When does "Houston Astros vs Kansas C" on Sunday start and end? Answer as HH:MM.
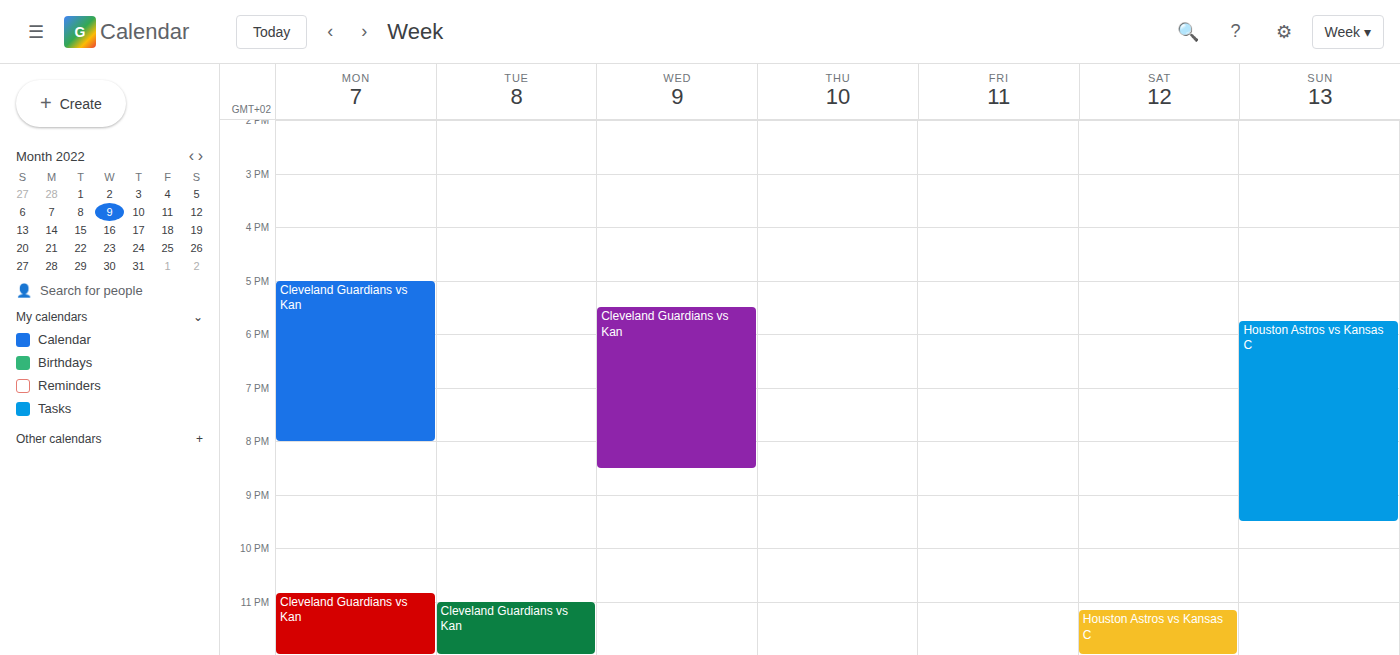
17:45 to 21:30